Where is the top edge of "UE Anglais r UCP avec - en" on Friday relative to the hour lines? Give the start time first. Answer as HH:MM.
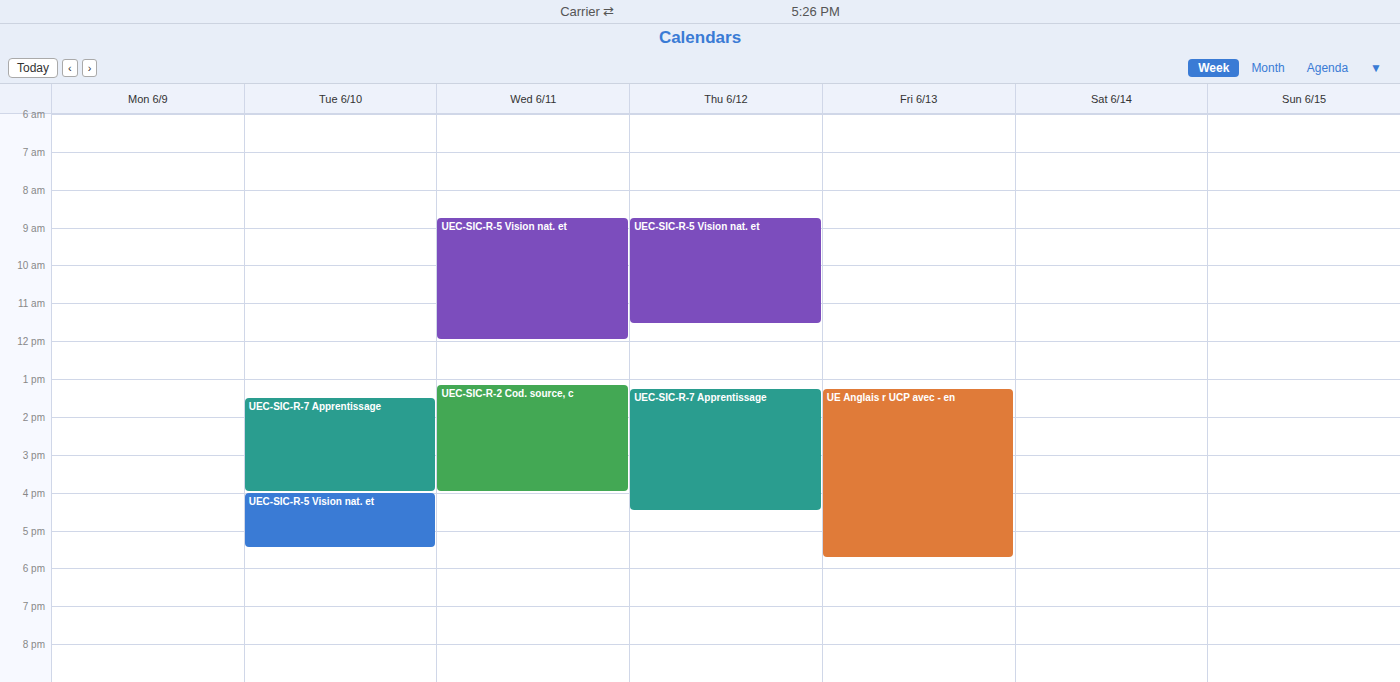
13:15 -- neither: a quarter of the way from the 13:00 line to the 14:00 line.